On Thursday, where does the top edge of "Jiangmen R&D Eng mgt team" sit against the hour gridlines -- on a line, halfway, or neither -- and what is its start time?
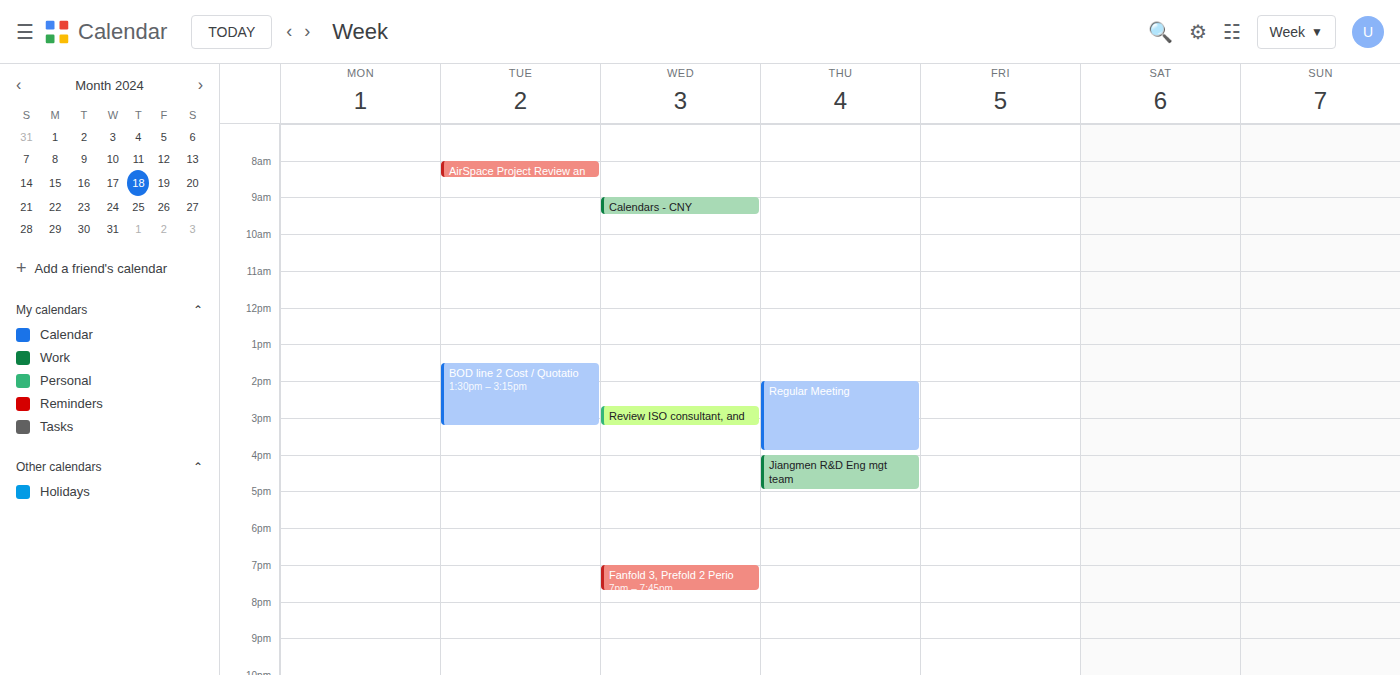
4:00 PM -- exactly on the 4 PM line.